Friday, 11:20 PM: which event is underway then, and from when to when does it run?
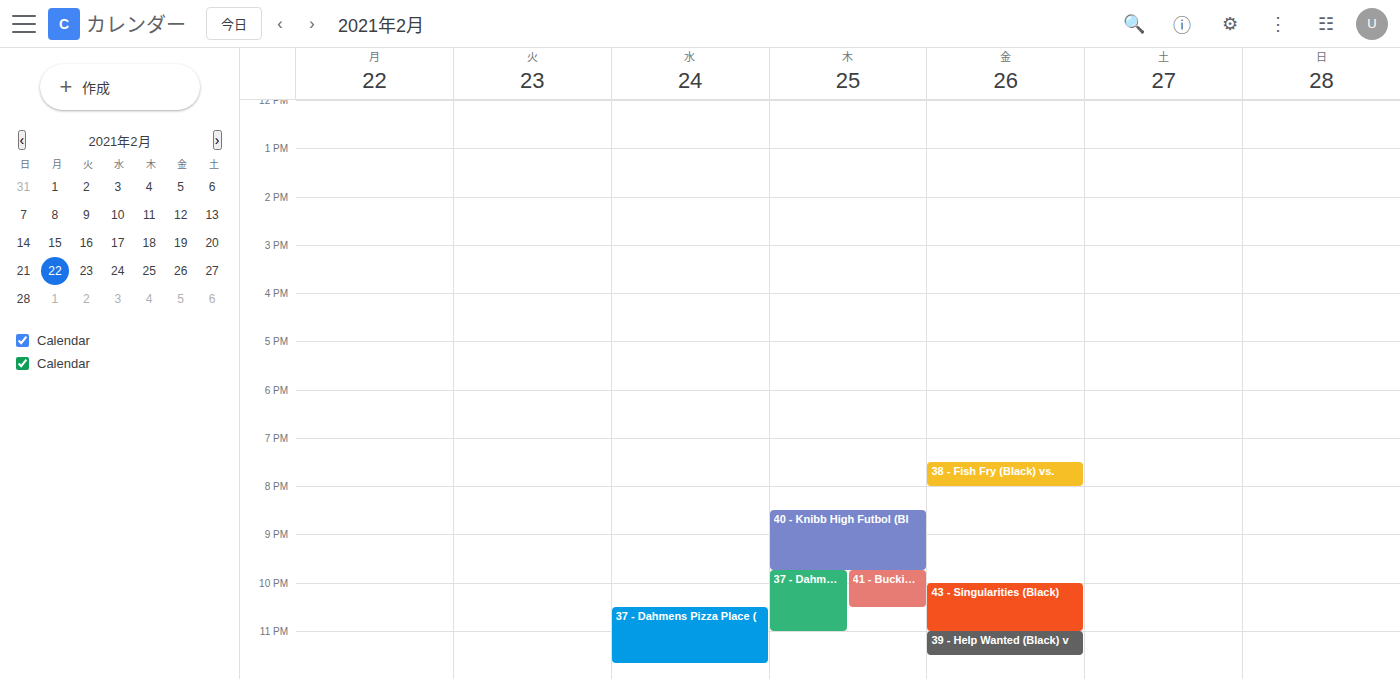
"39 - Help Wanted (Black) v", 11:00 PM to 11:30 PM